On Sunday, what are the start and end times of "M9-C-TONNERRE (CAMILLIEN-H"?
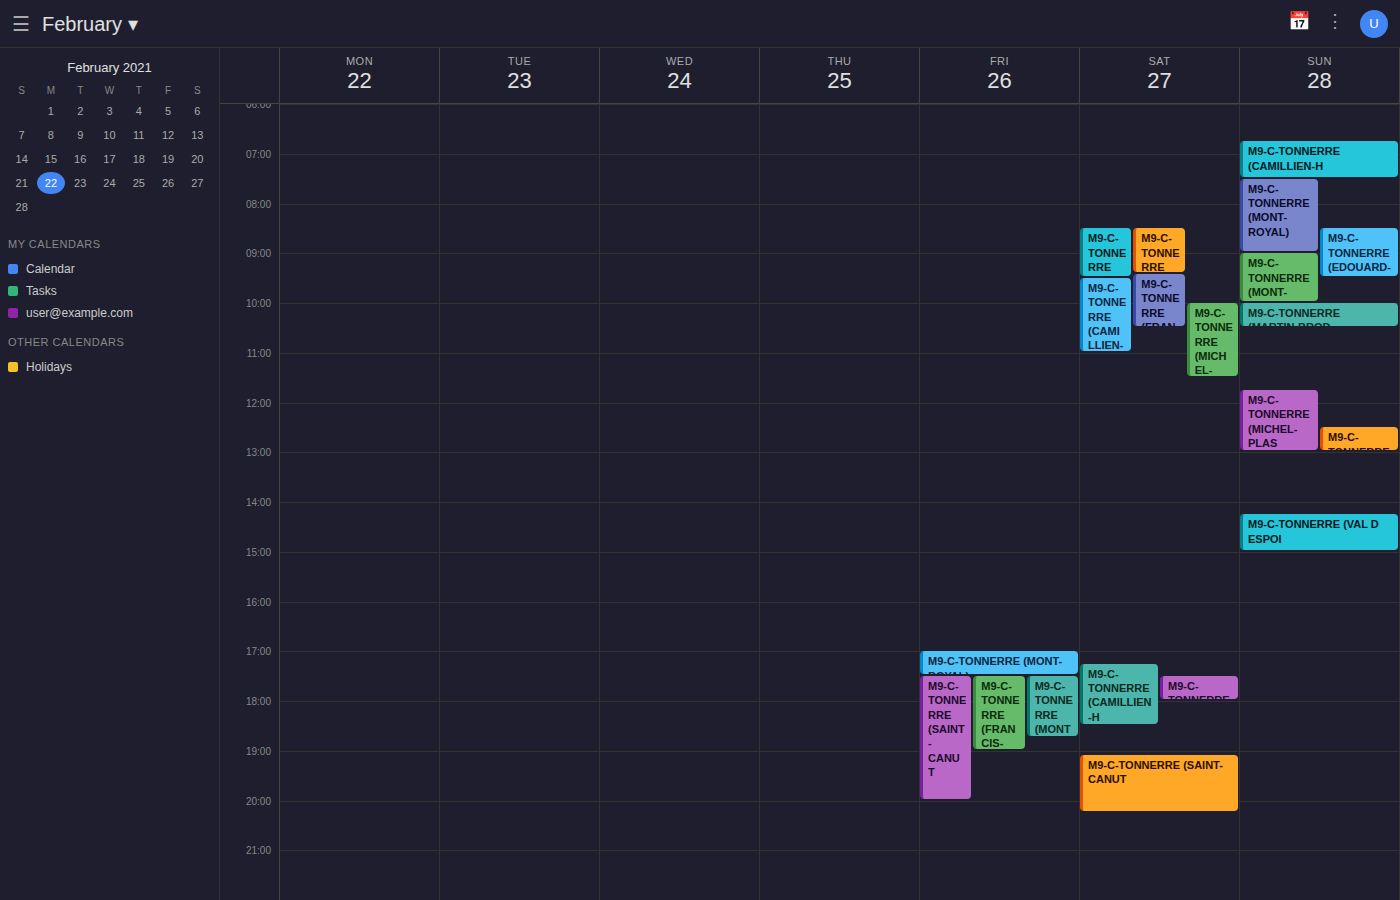
6:45 AM to 7:30 AM